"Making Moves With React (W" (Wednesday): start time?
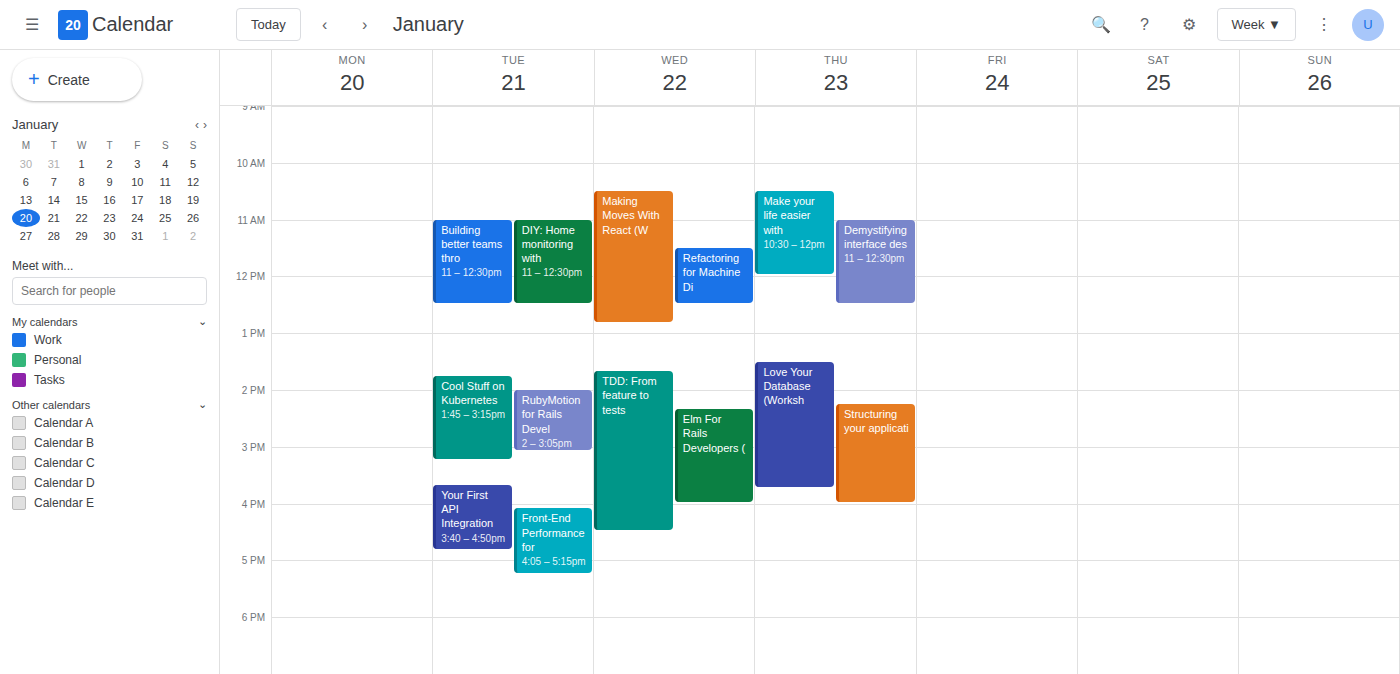
10:30 AM